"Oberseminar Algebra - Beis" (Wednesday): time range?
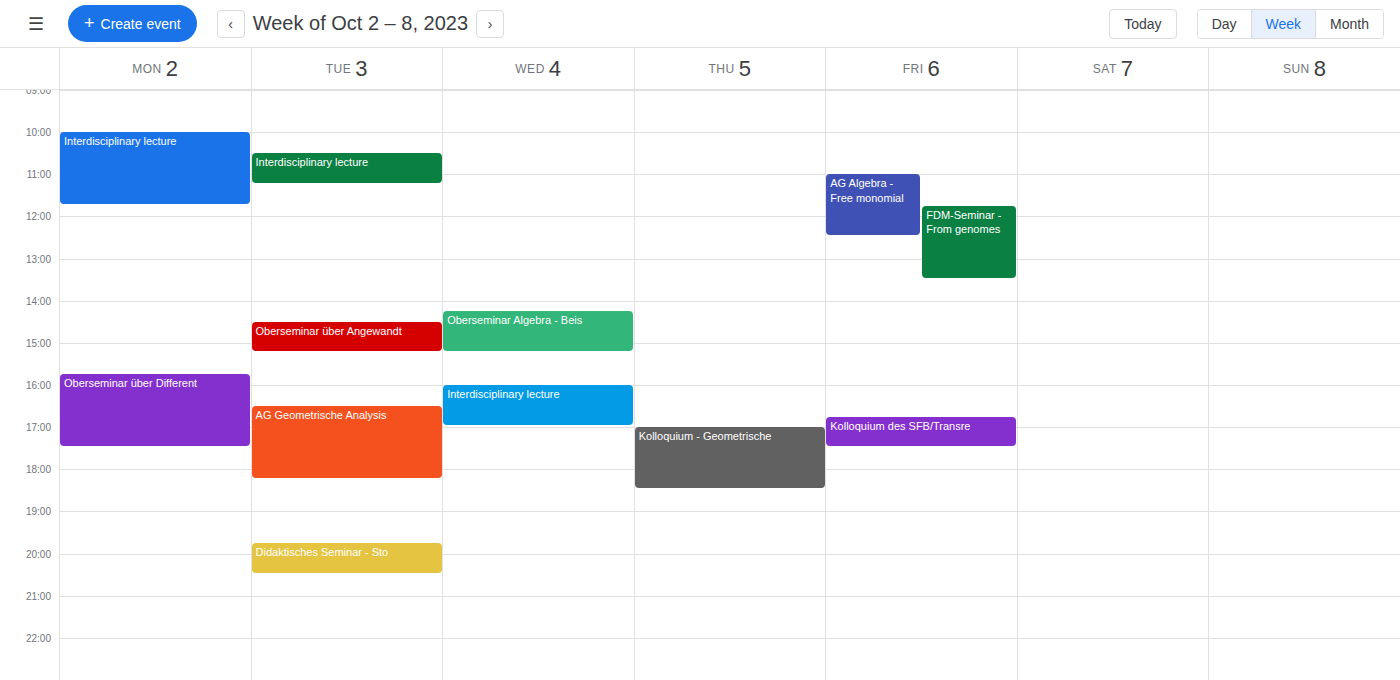
2:15 PM to 3:15 PM